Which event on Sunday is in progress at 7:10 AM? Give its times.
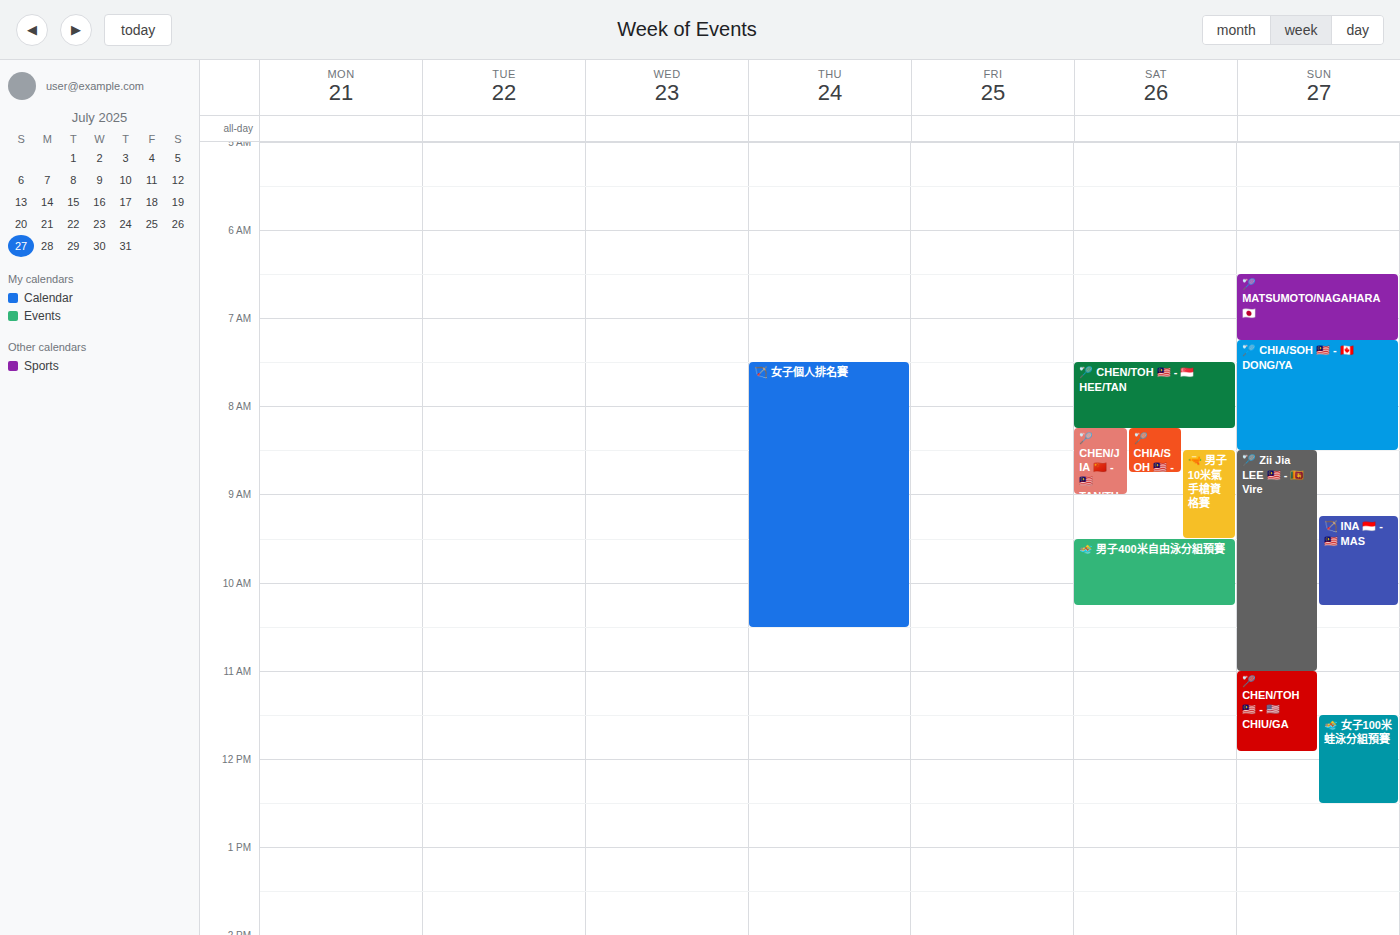
"🏸 MATSUMOTO/NAGAHARA 🇯🇵", 6:30 AM to 7:15 AM